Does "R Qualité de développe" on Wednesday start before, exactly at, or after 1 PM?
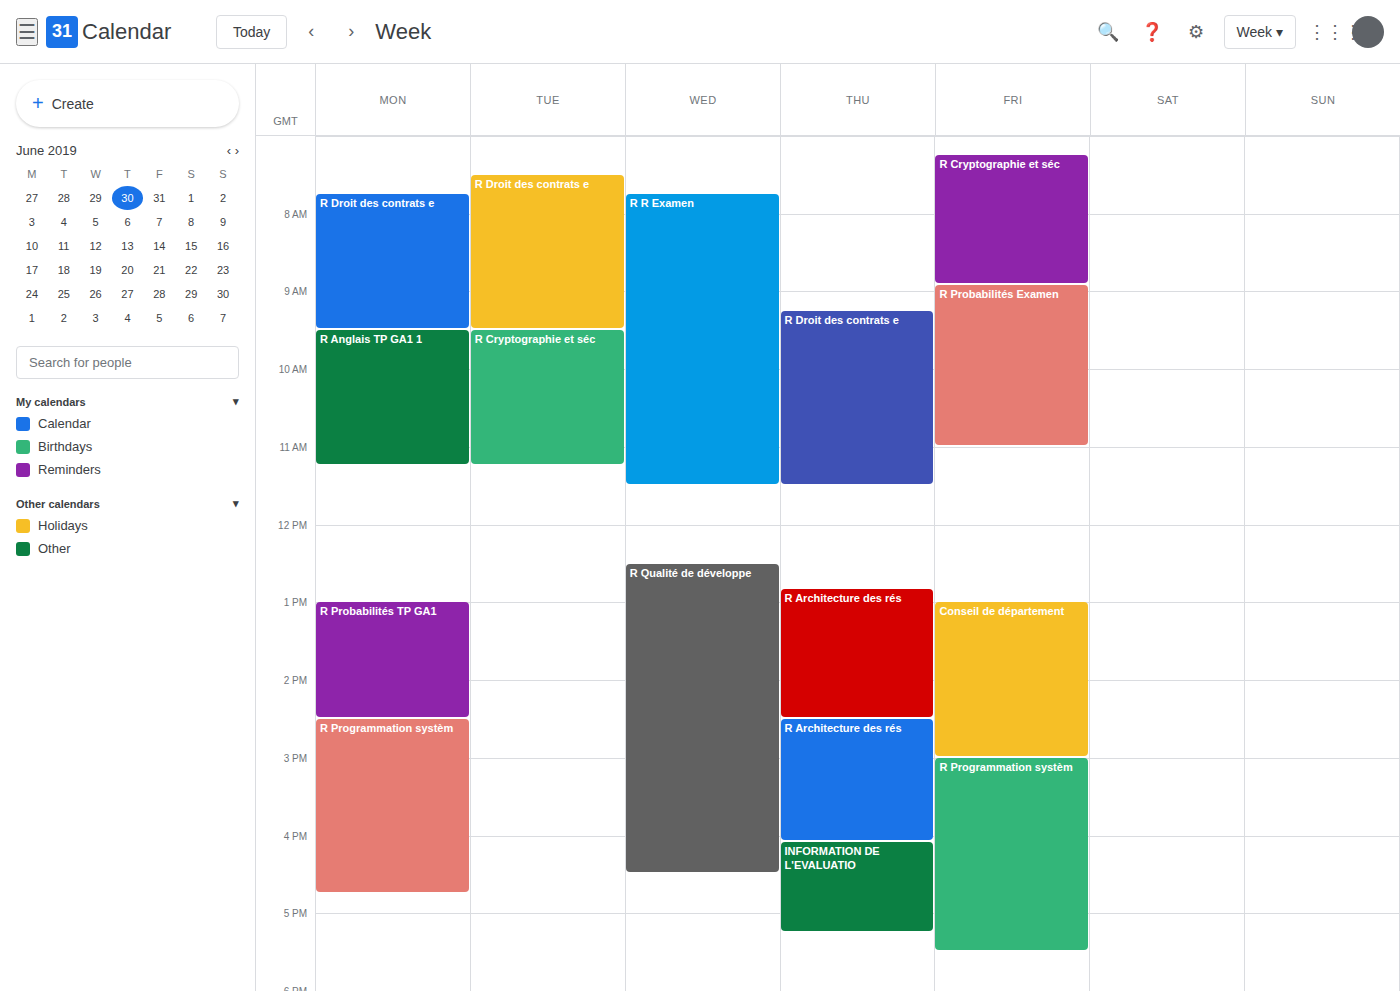
12:30 PM -- before 1 PM, 30 minutes above the 1 PM line.